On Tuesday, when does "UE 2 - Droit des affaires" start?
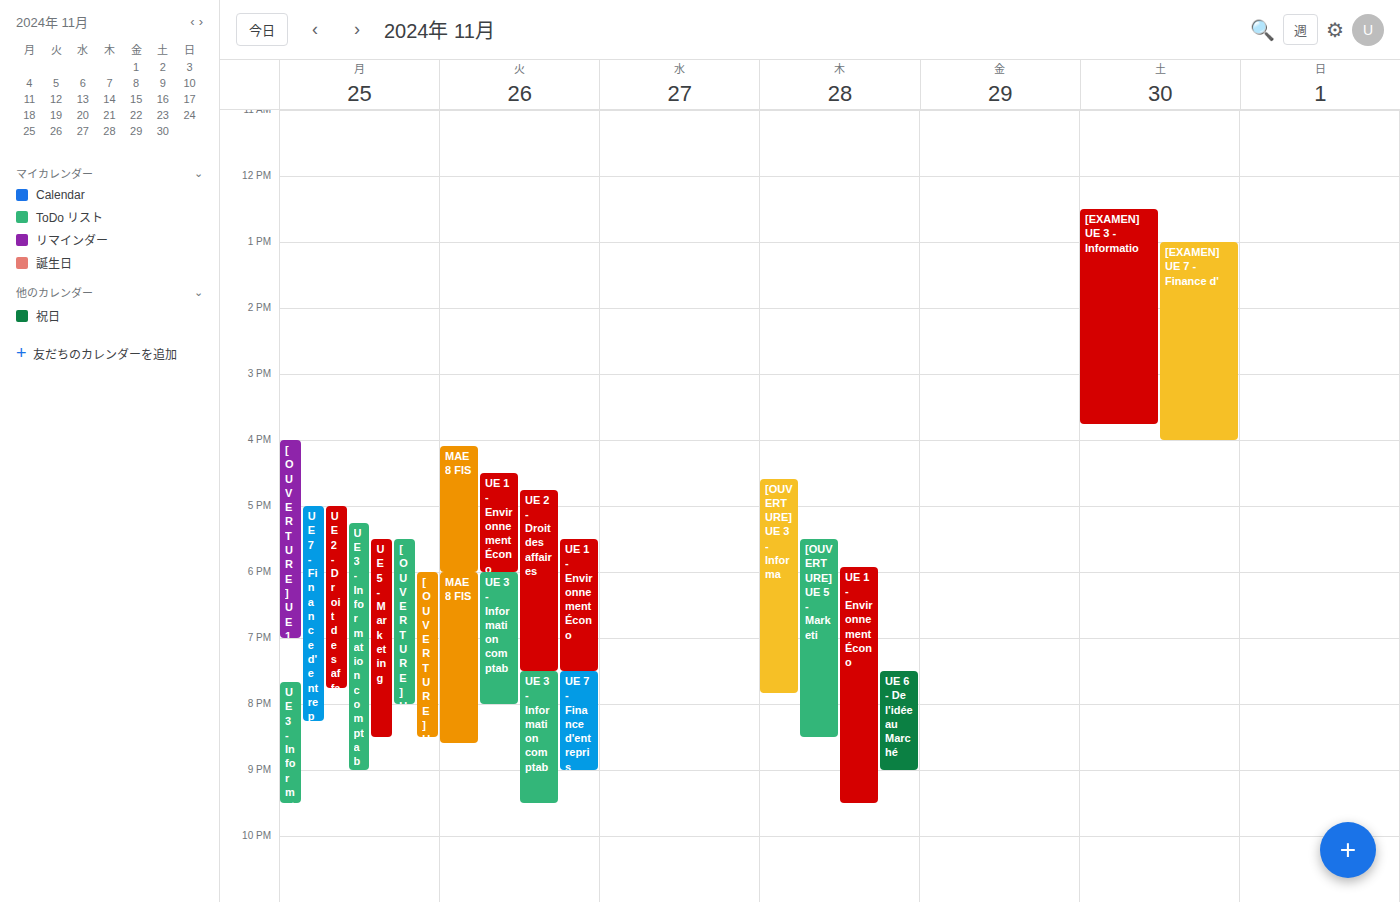
4:45 PM